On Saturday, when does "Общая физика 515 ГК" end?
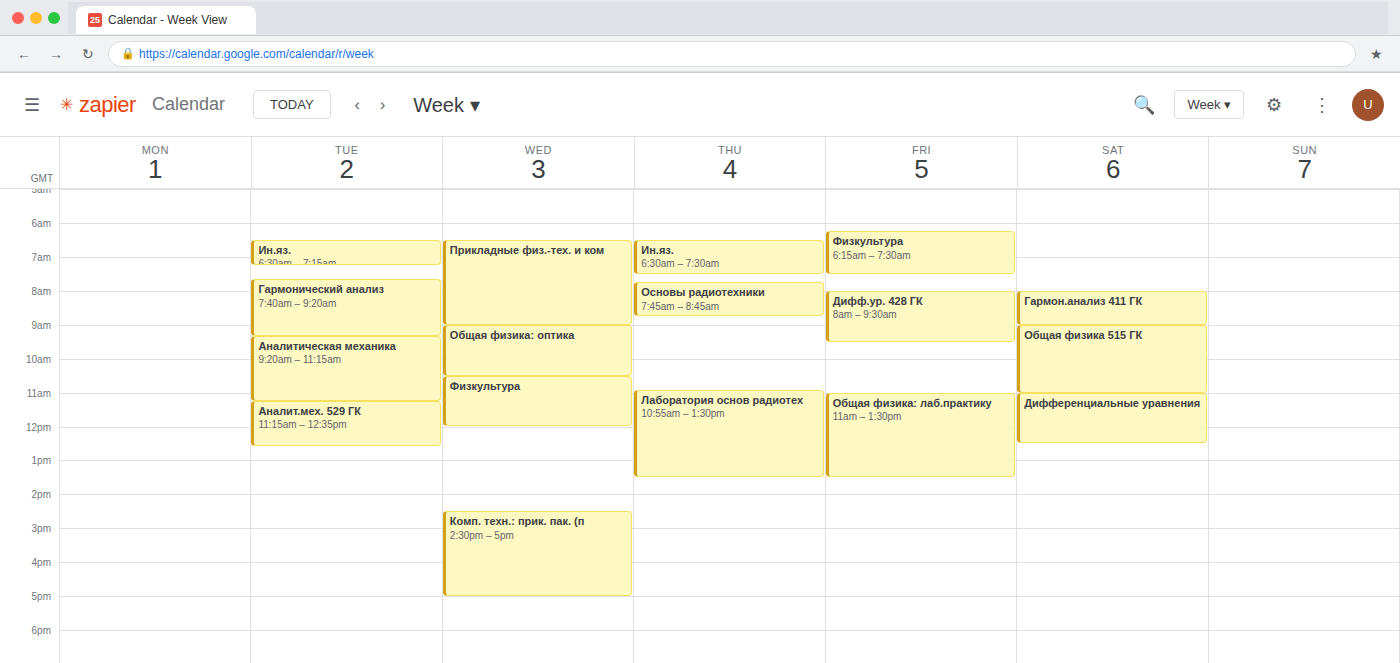
11:00